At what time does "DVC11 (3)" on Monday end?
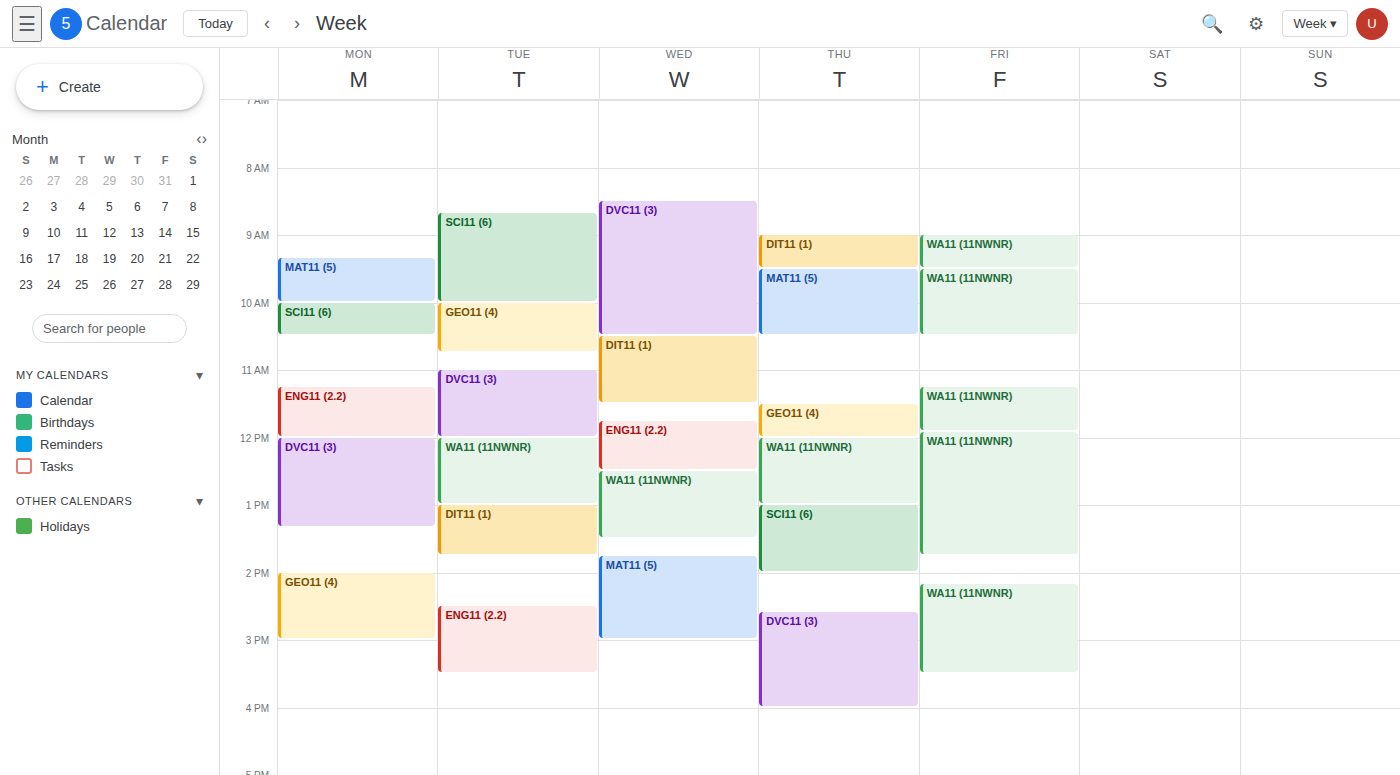
1:20 PM